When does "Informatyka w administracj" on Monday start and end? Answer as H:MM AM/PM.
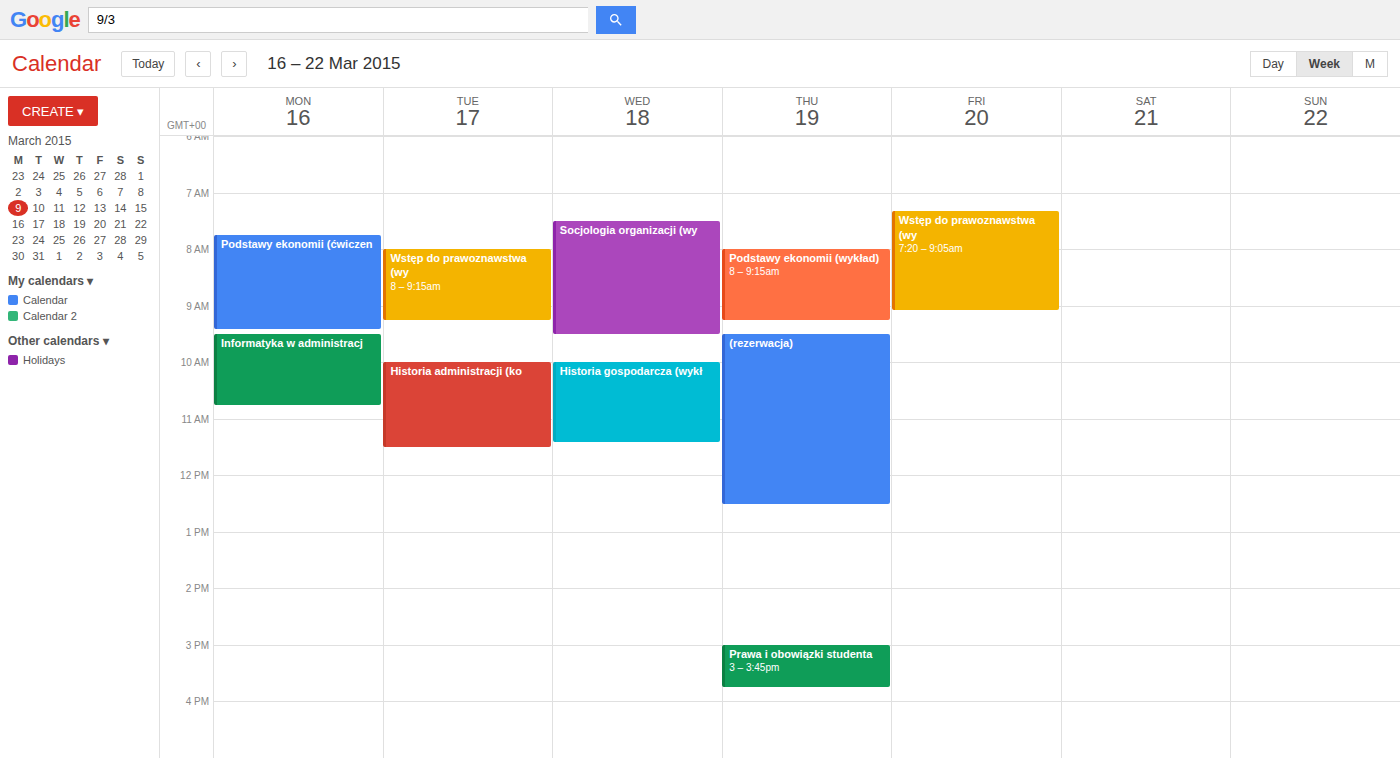
9:30 AM to 10:45 AM